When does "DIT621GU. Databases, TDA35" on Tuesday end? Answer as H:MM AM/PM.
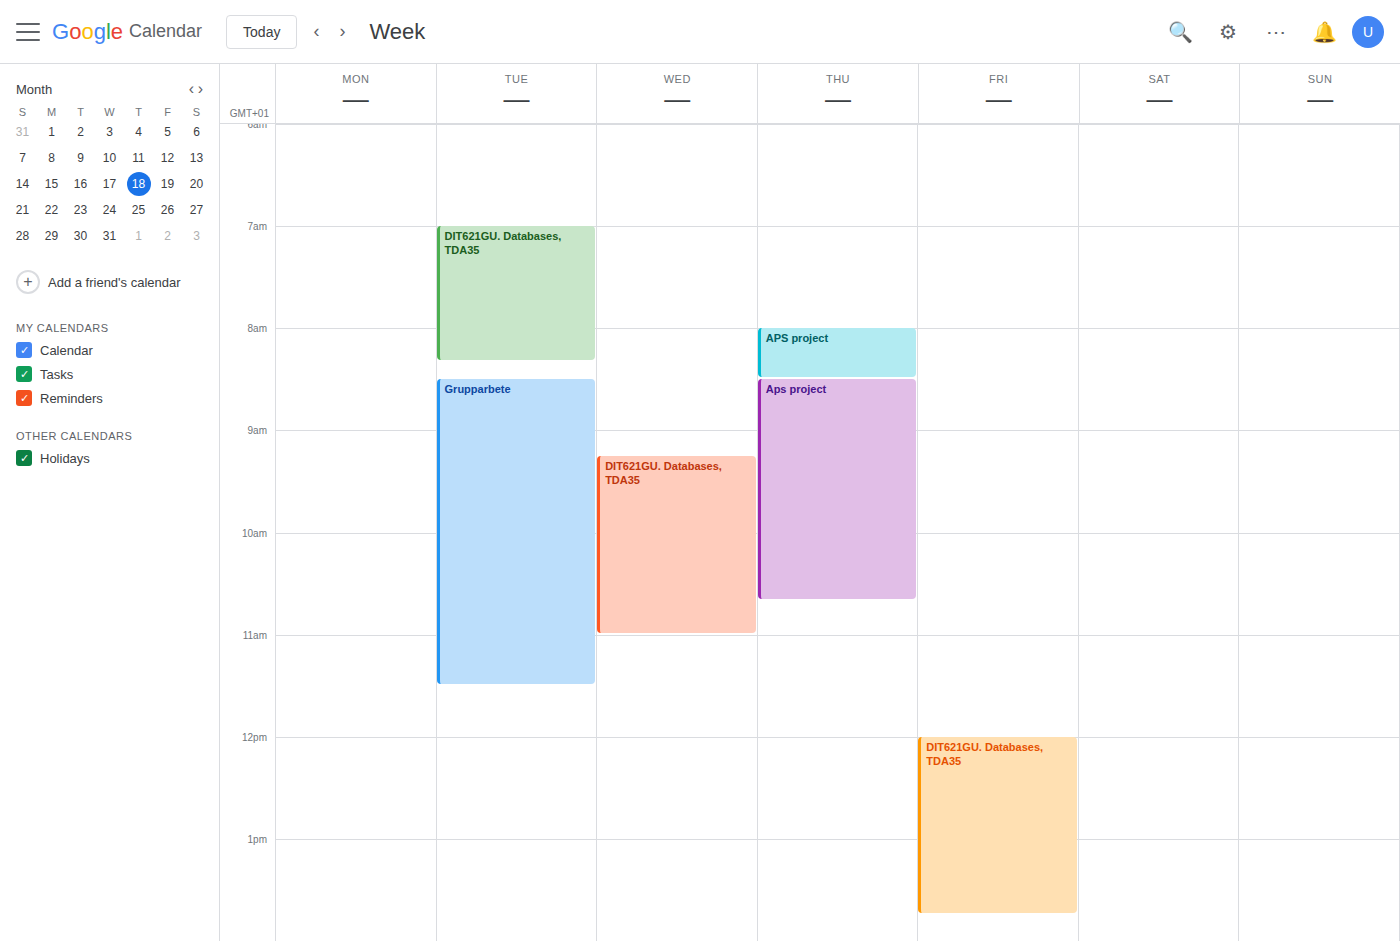
8:20 AM